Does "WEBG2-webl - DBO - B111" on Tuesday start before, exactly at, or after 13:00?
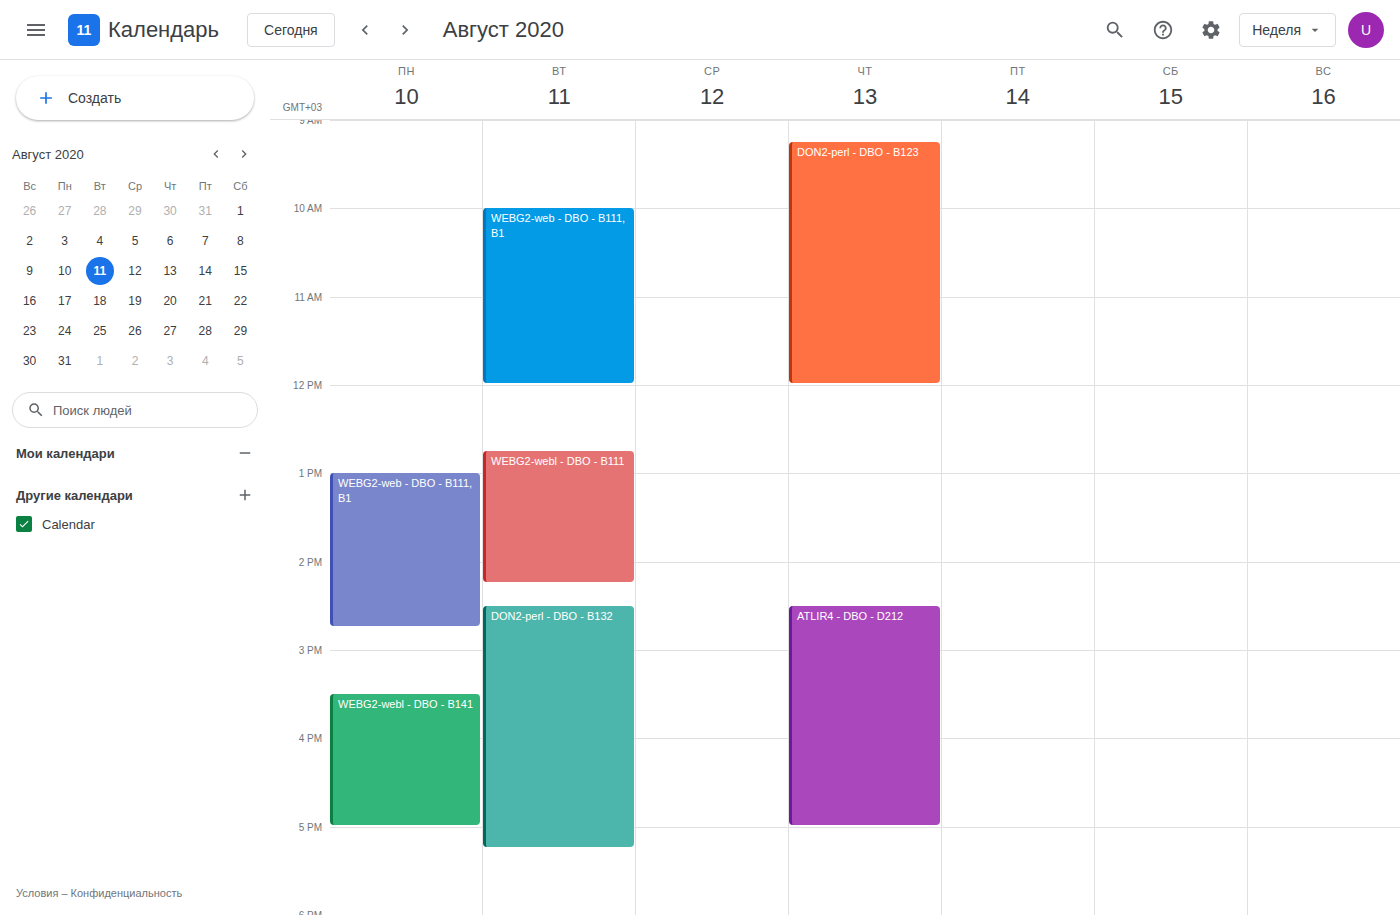
12:45 -- before 13:00, 15 minutes above the 13:00 line.